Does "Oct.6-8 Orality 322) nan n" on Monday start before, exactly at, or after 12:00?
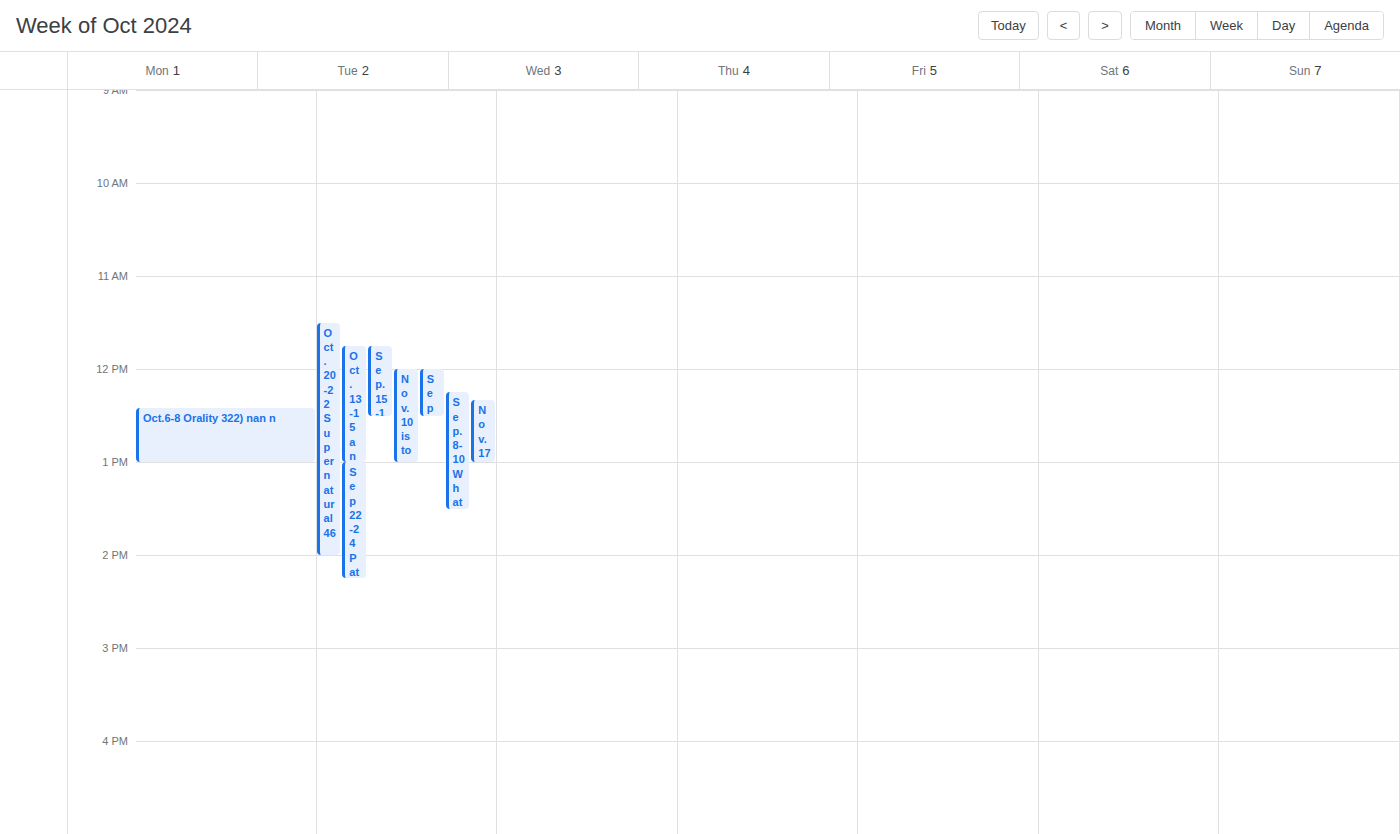
12:25 -- after 12:00, 25 minutes below the 12:00 line.